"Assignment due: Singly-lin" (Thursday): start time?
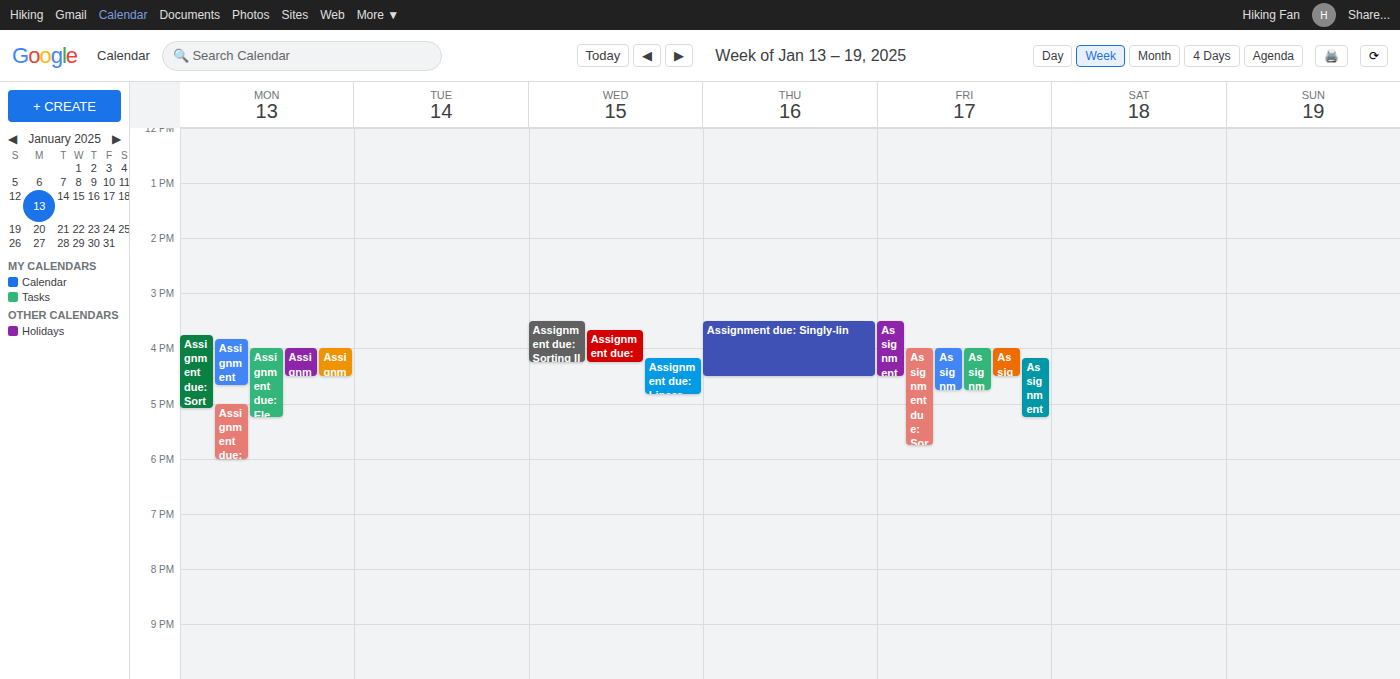
3:30 PM